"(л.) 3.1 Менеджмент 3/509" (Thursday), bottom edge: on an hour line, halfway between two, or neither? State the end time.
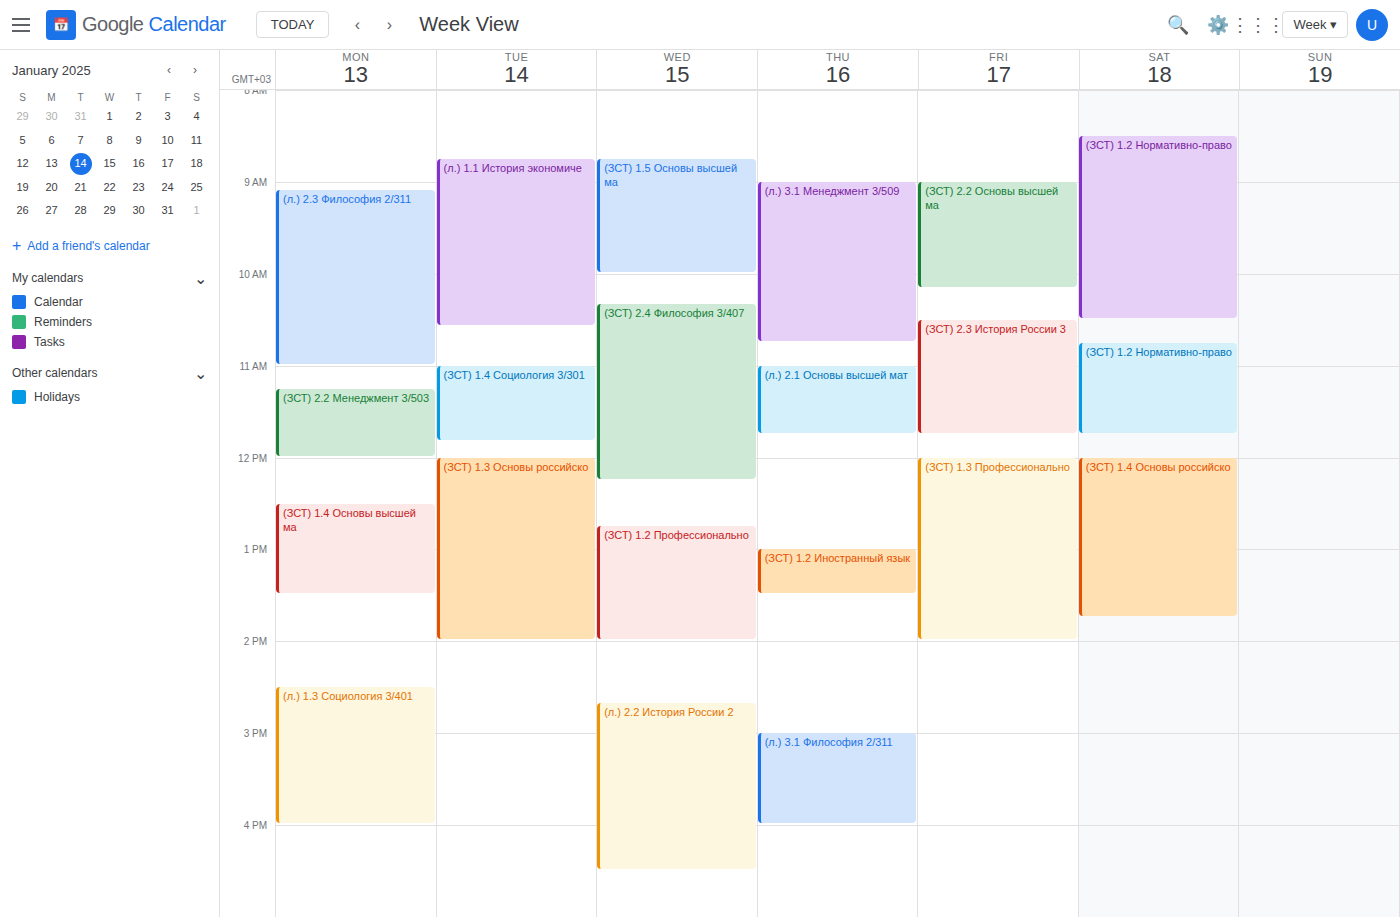
10:45 AM -- neither: three quarters of the way from the 10 AM line to the 11 AM line.